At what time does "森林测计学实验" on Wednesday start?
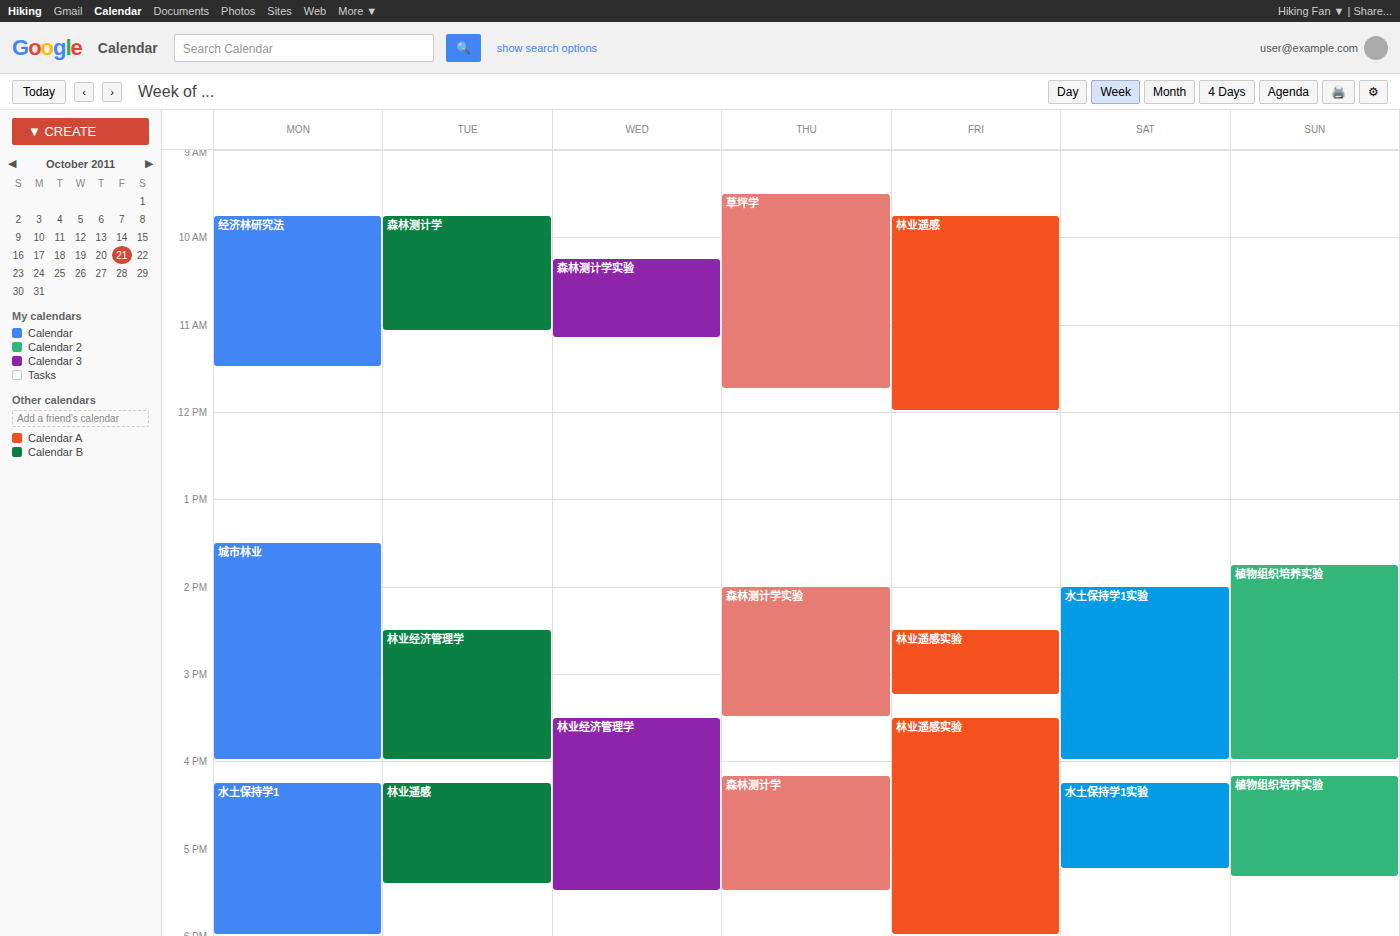
10:15 AM